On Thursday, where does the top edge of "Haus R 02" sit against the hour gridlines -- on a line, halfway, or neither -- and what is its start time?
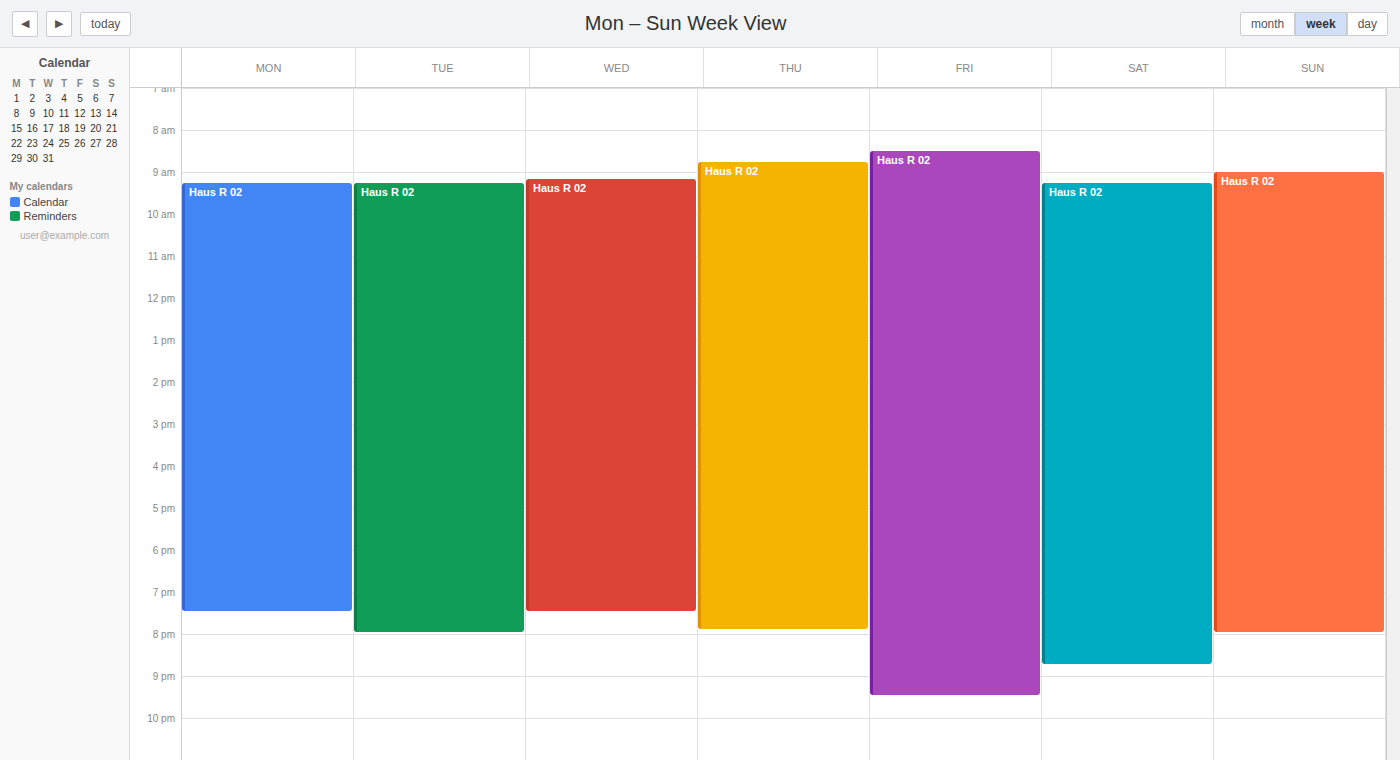
8:45 AM -- neither: three quarters of the way from the 8 AM line to the 9 AM line.